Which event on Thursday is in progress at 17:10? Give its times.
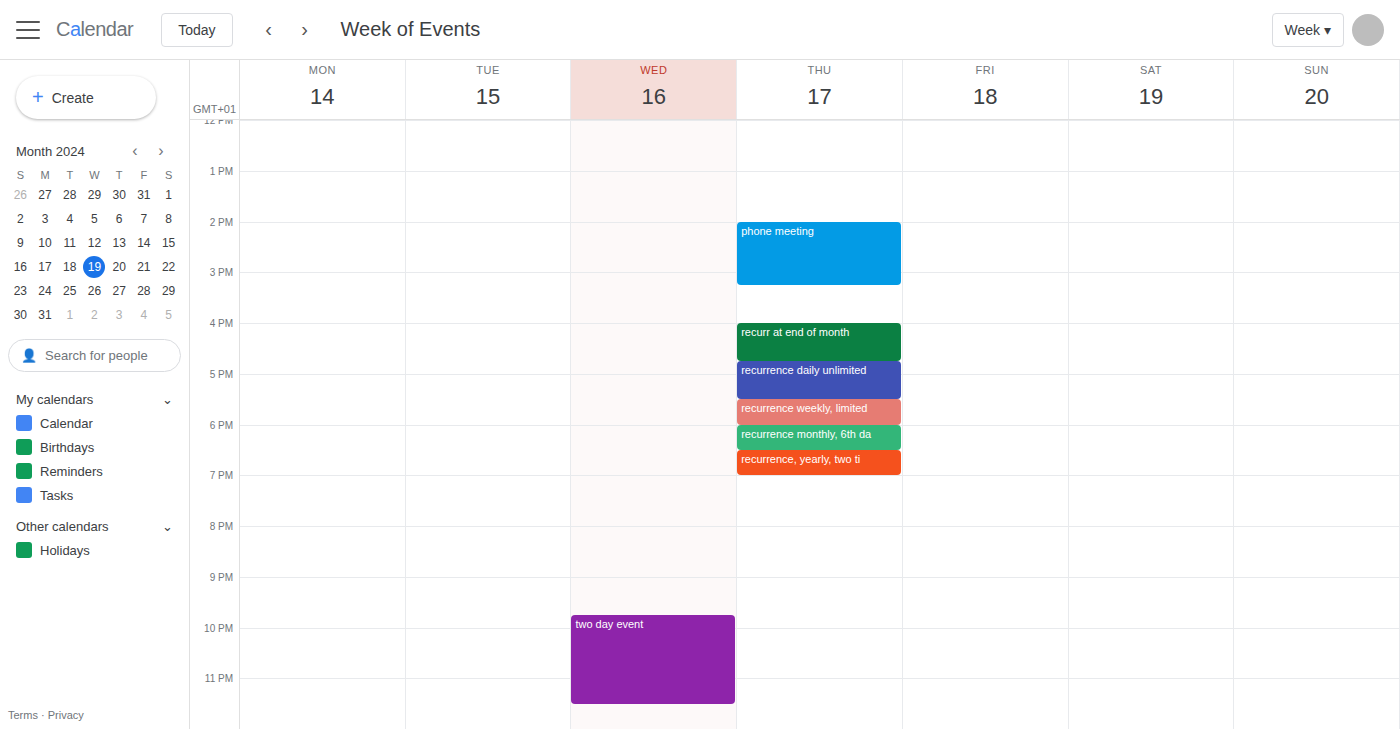
"recurrence daily unlimited", 16:45 to 17:30